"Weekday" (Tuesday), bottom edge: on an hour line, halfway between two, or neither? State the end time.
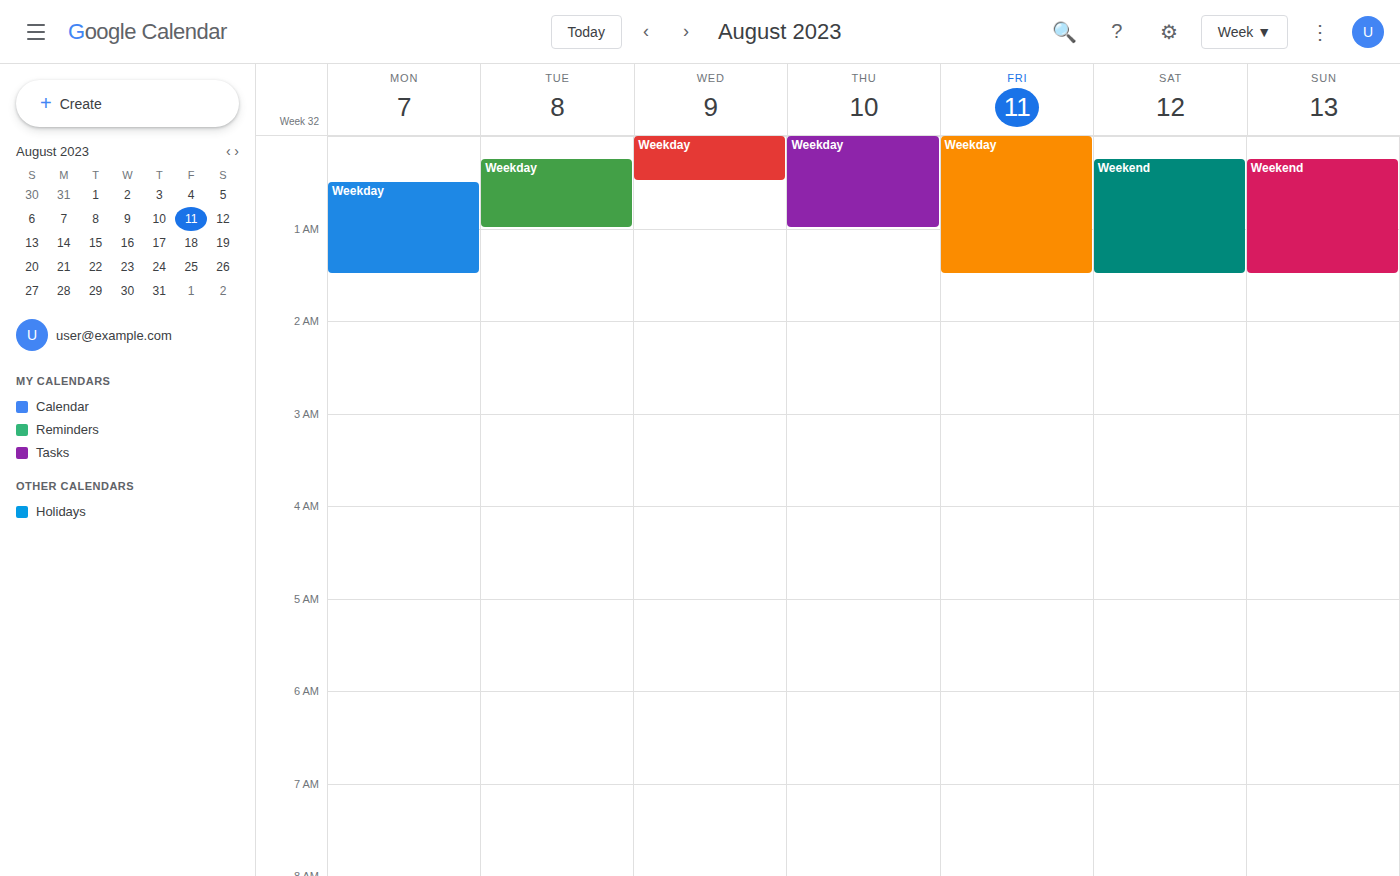
1:00 AM -- exactly on the 1 AM line.